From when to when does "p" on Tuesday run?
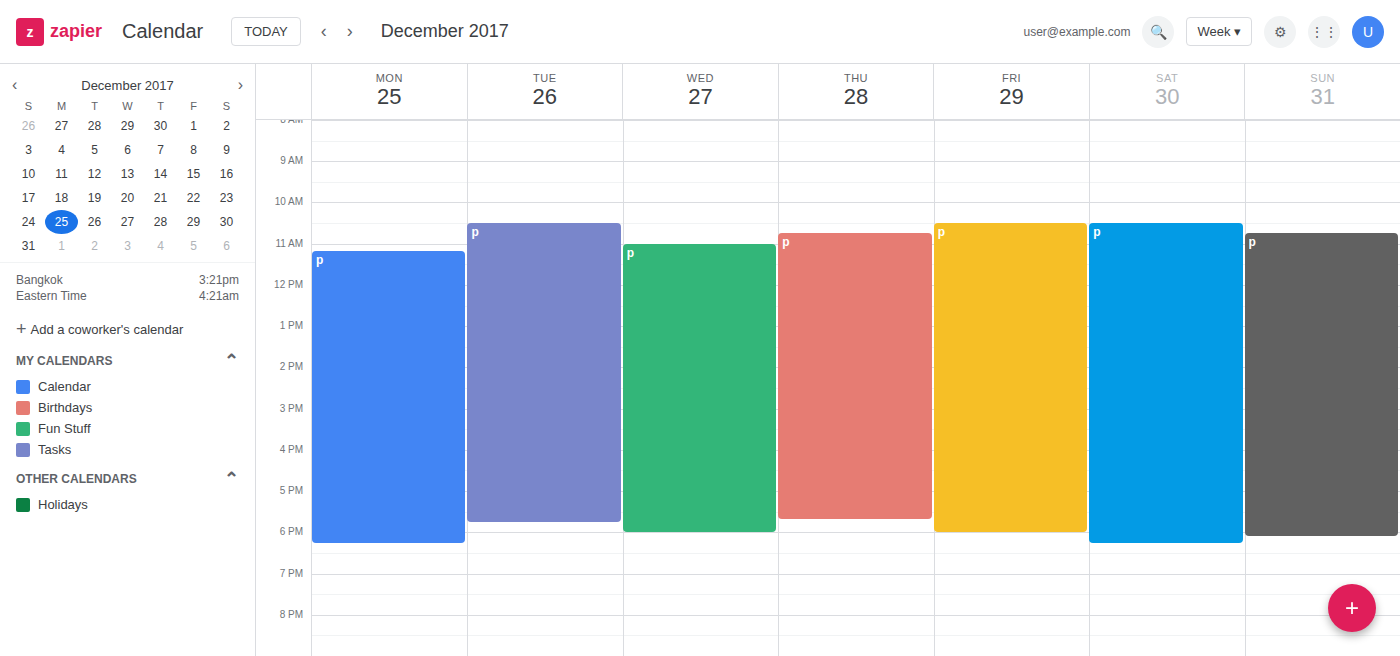
10:30 AM to 5:45 PM